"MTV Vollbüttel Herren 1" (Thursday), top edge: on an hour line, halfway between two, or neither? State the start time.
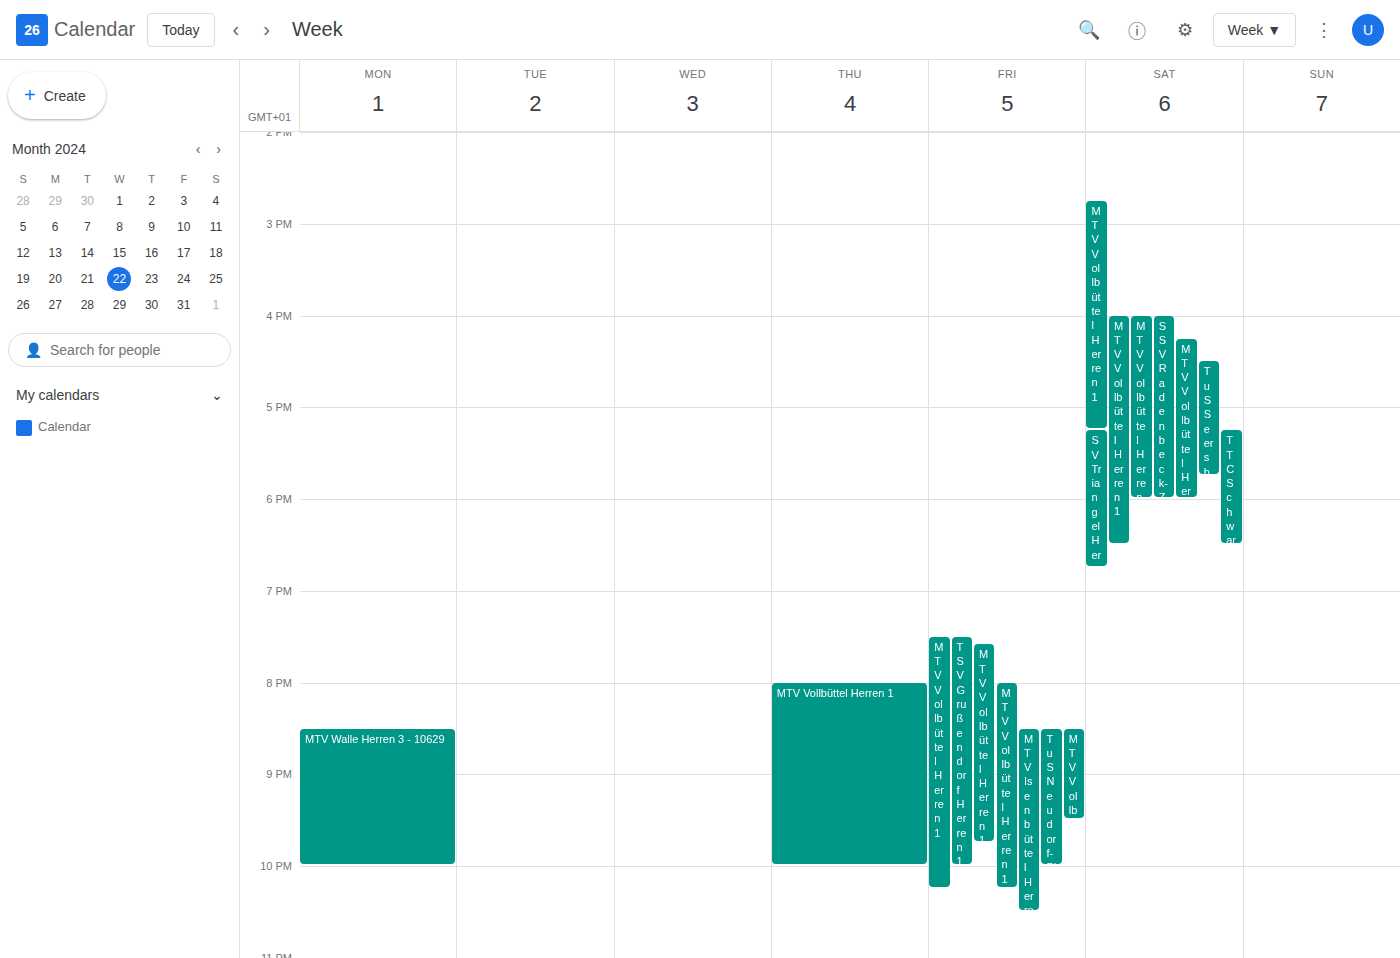
8:00 PM -- exactly on the 8 PM line.